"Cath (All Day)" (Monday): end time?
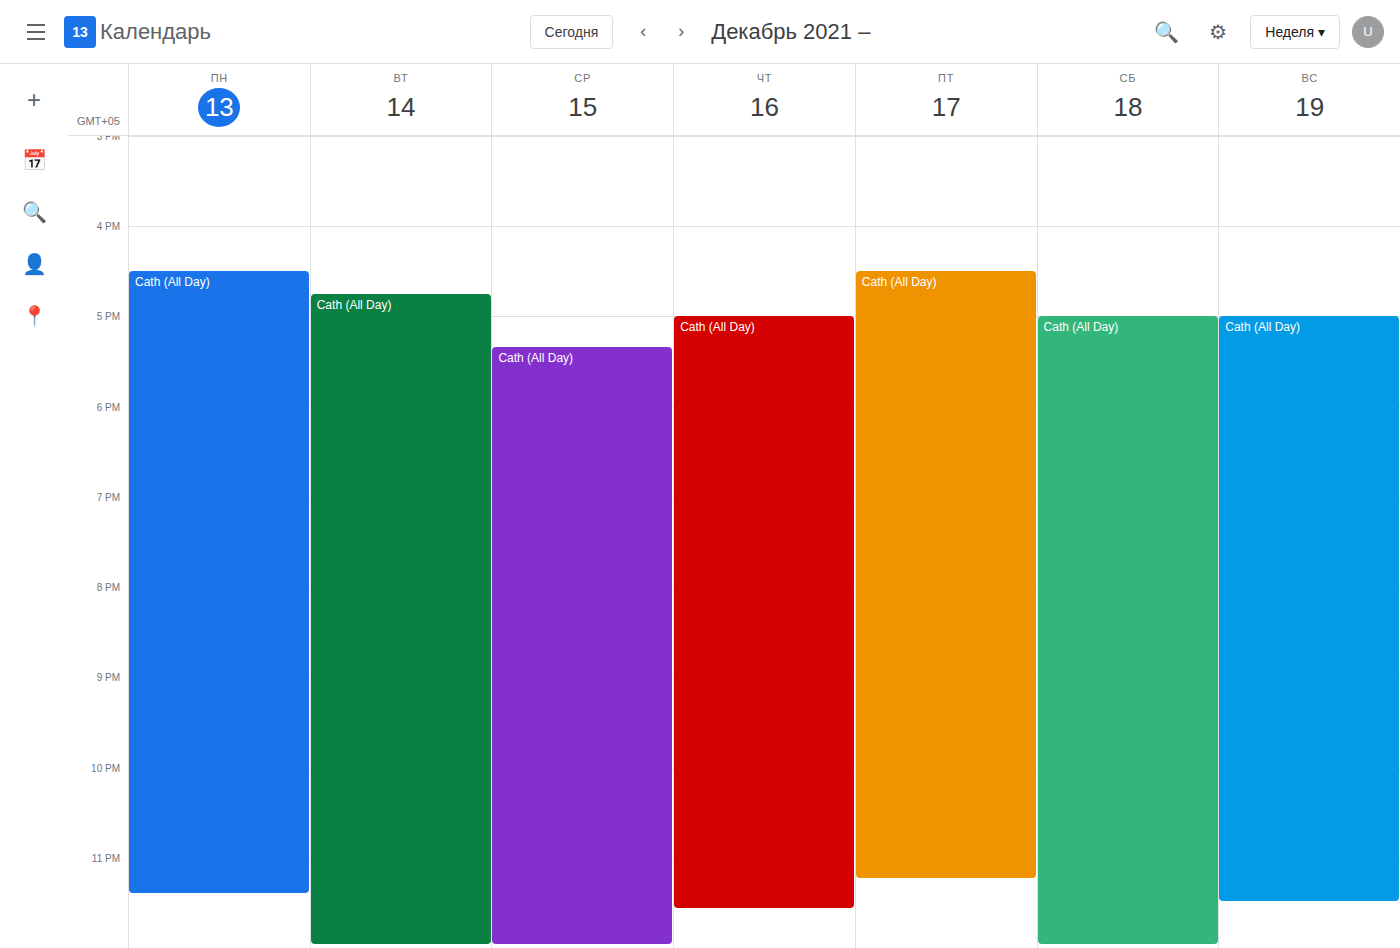
11:25 PM